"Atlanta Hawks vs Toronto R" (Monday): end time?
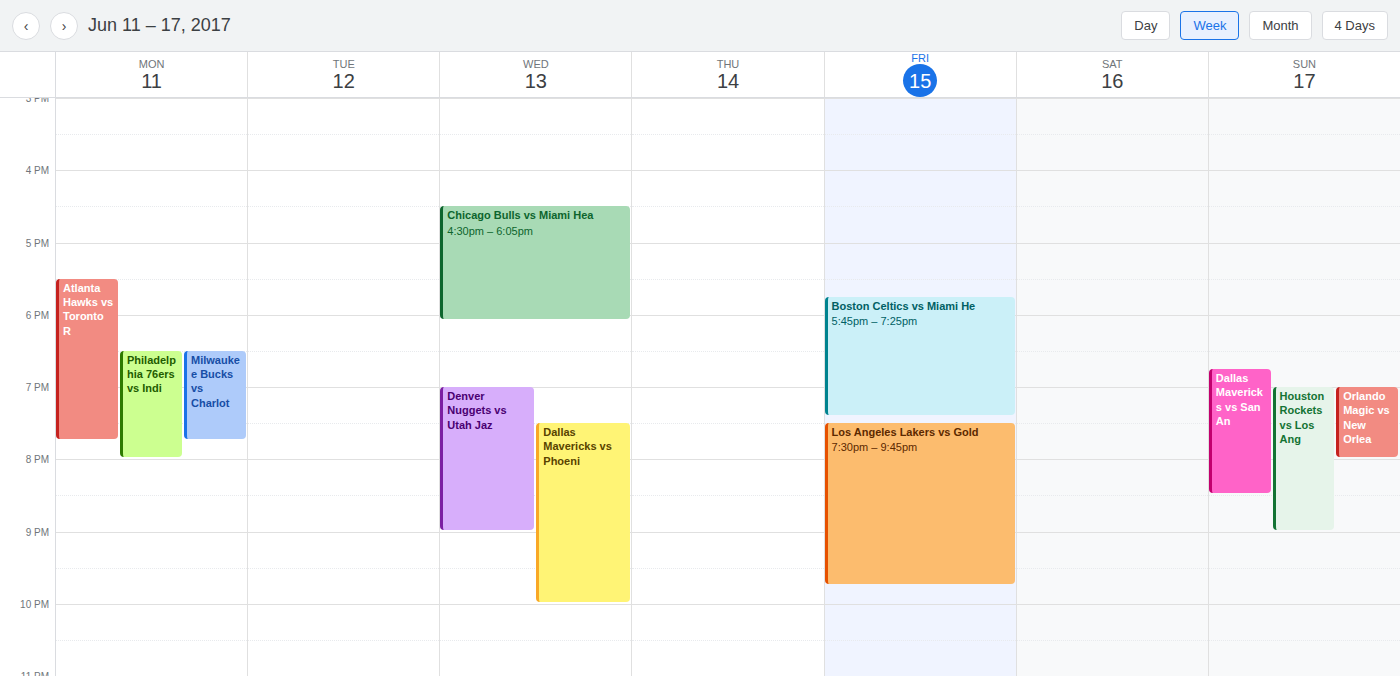
7:45 PM